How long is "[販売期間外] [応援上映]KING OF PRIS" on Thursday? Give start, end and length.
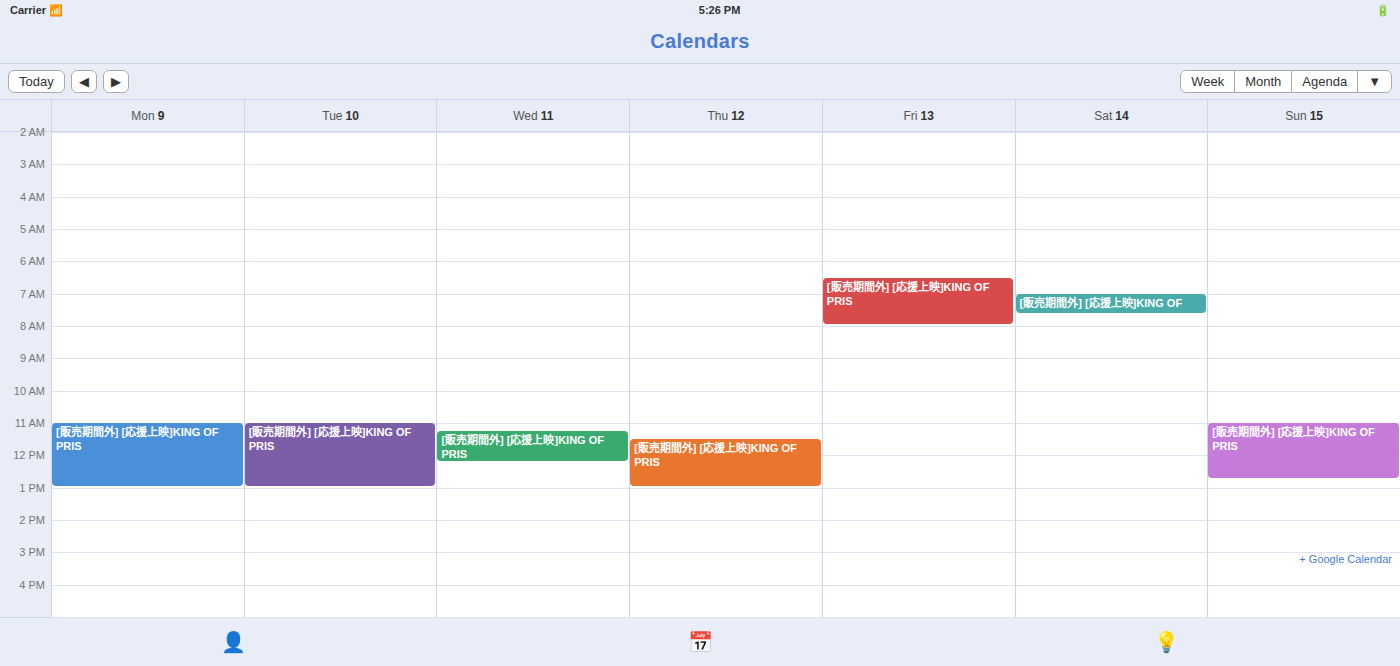
11:30 AM to 1:00 PM, 1 hour 30 minutes